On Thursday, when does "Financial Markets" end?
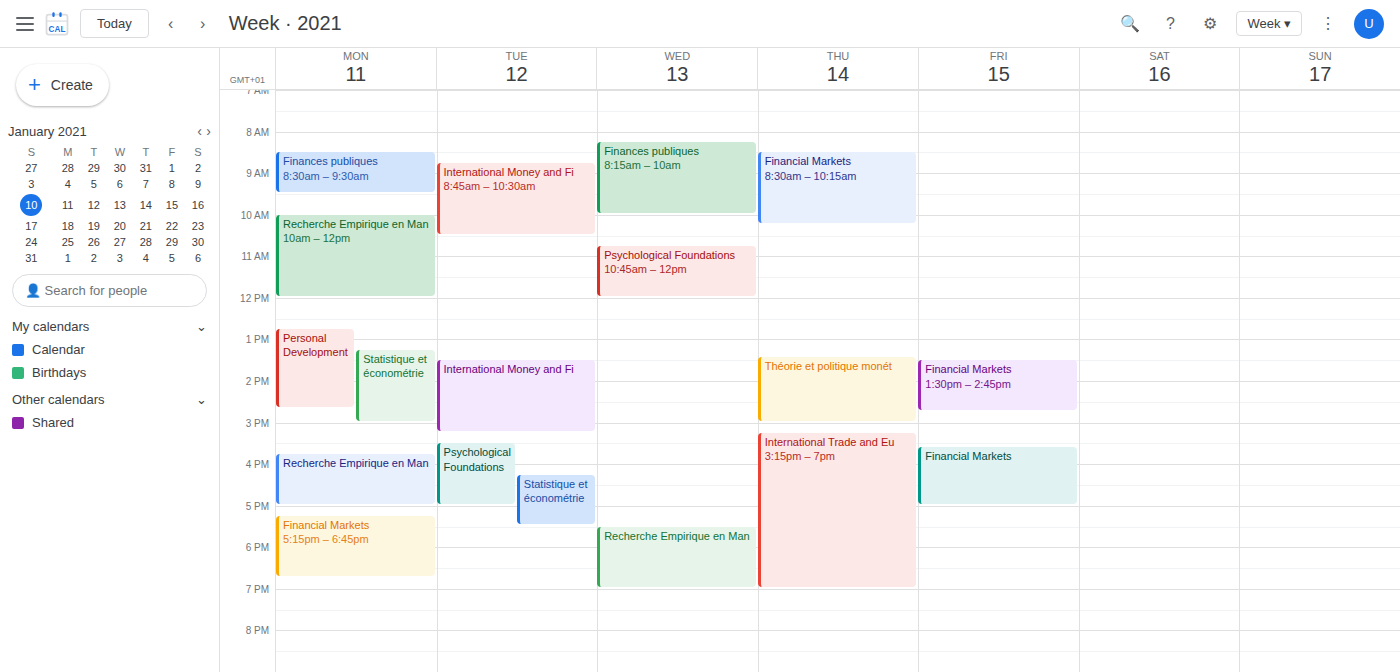
10:15 AM